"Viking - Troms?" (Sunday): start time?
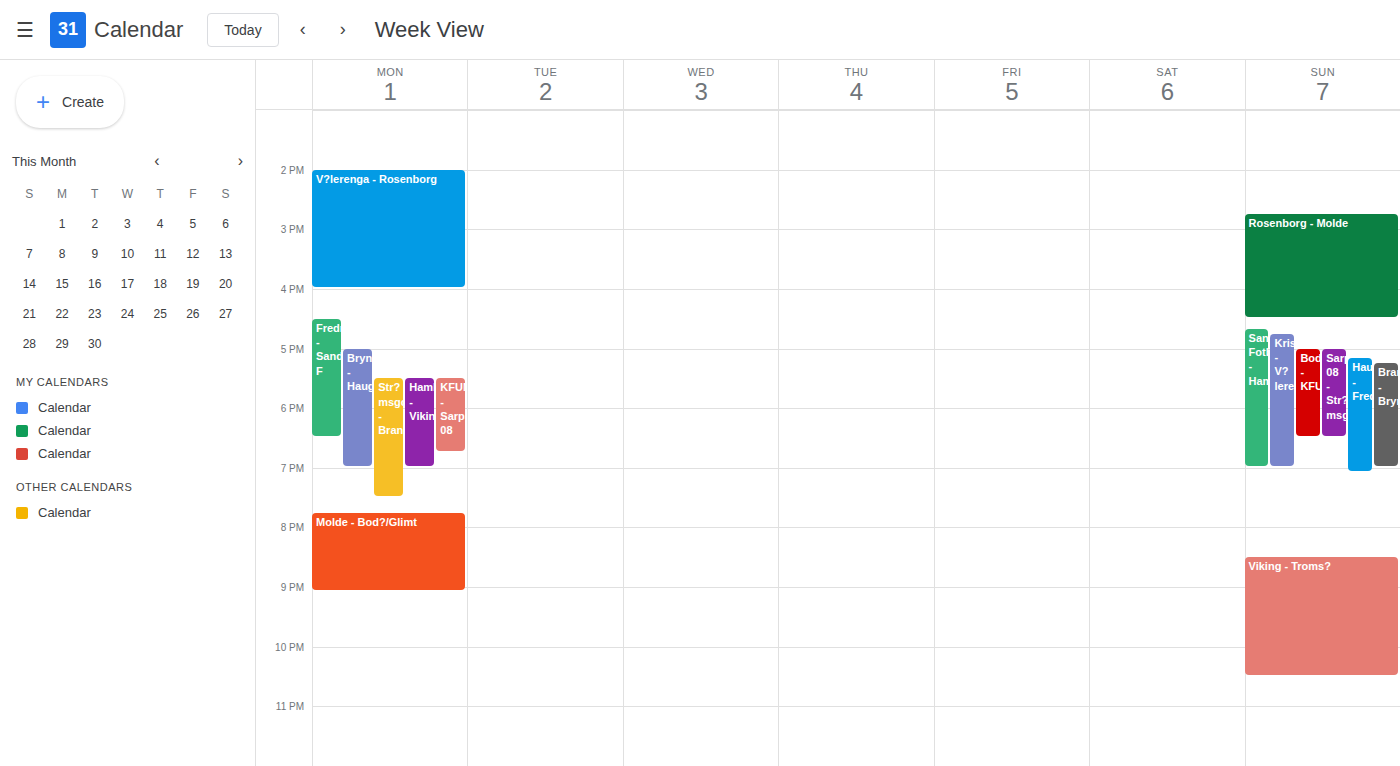
8:30 PM